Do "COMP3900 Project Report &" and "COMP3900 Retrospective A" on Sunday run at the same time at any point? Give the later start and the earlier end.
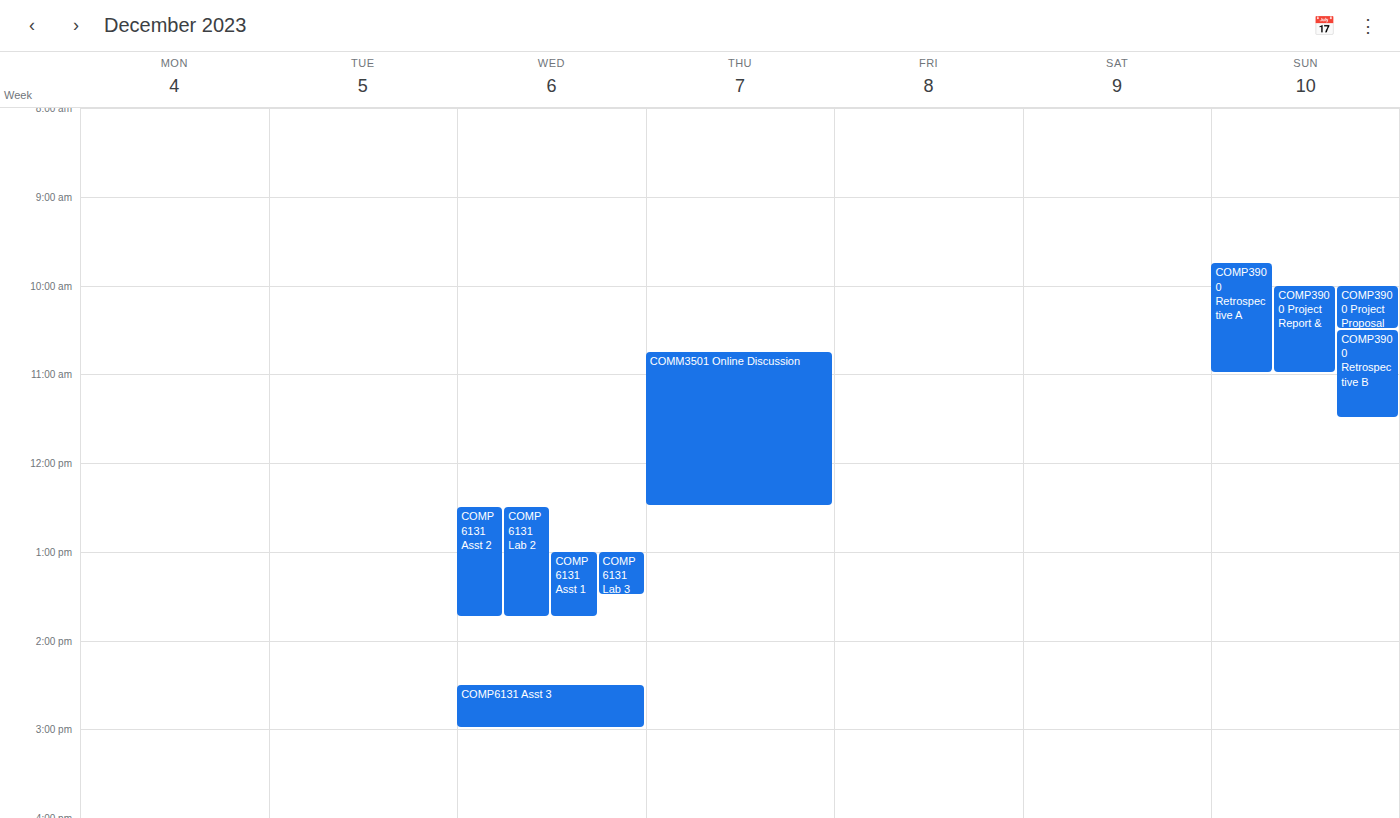
"COMP3900 Project Report &" runs 10:00 to 11:00, inside "COMP3900 Retrospective A" -- they overlap.